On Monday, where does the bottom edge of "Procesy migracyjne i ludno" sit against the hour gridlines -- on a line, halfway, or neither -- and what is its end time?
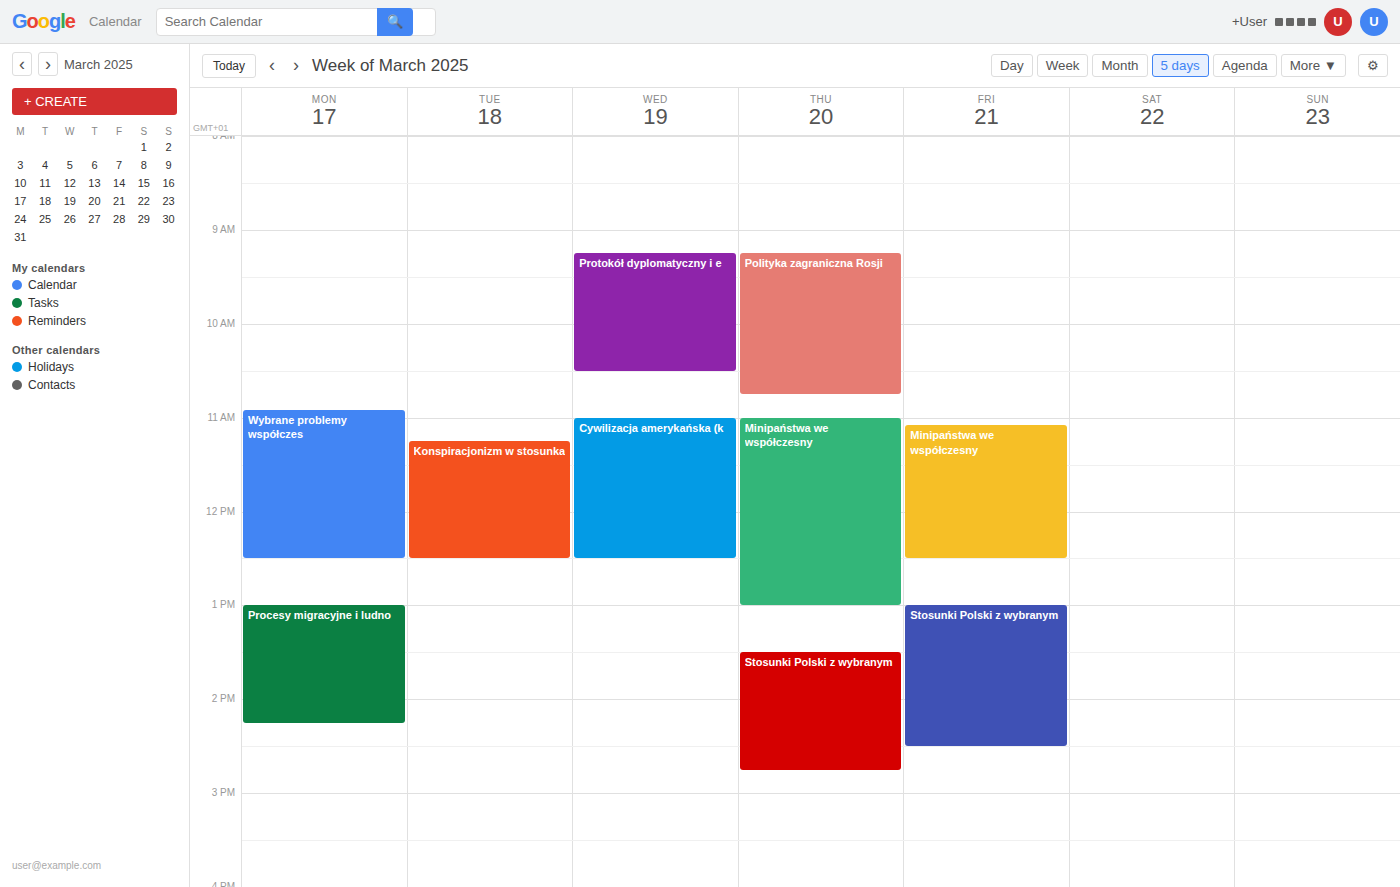
14:15 -- neither: a quarter of the way from the 14:00 line to the 15:00 line.